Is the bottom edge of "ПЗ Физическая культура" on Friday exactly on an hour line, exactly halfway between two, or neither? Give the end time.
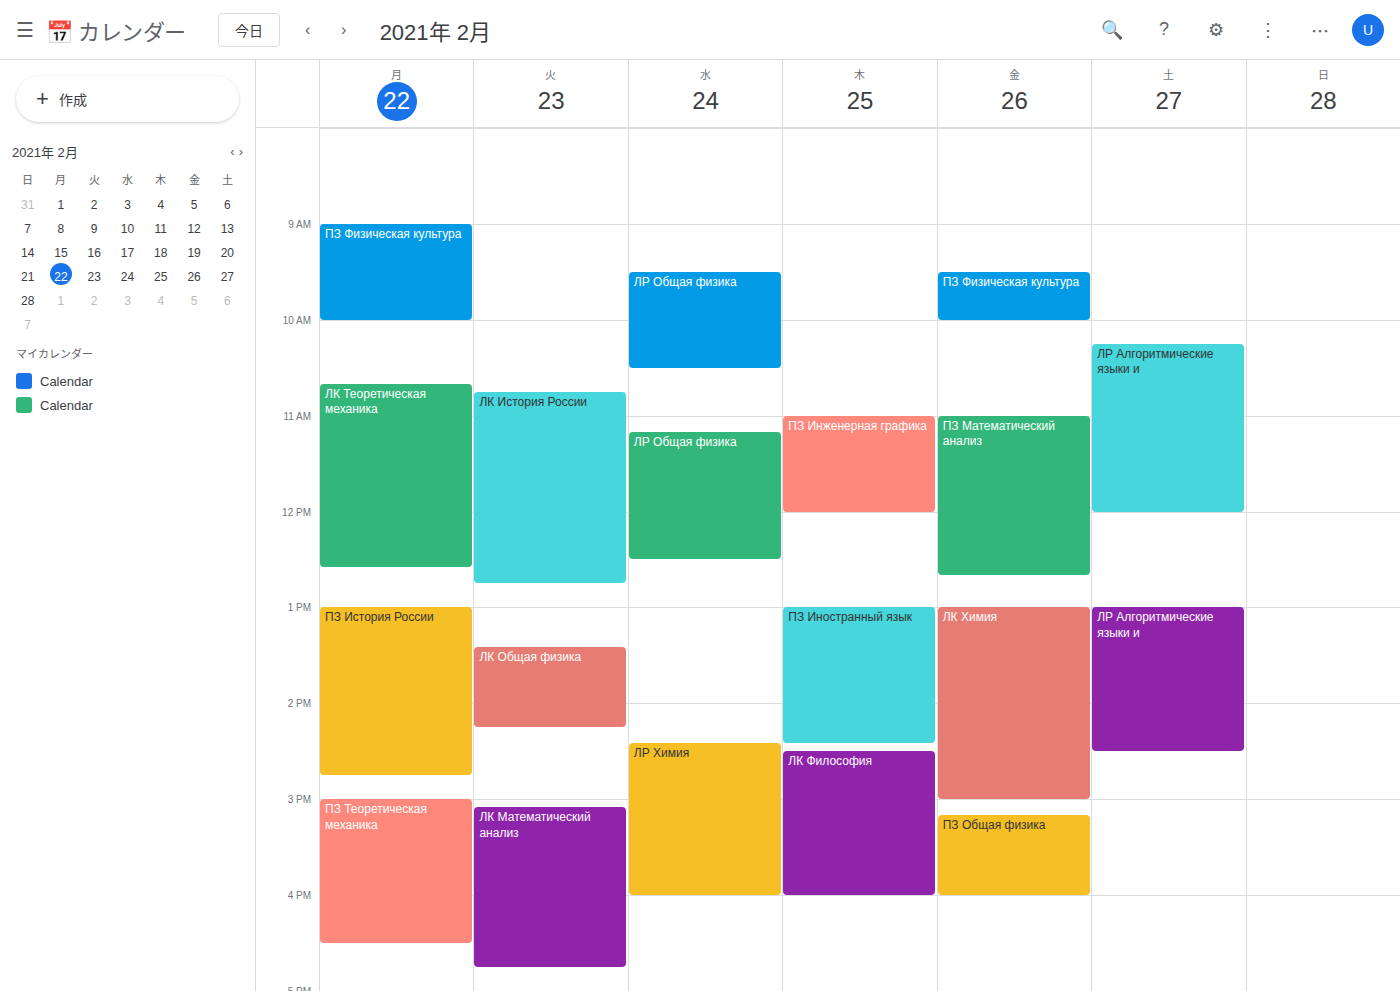
10:00 -- exactly on the 10:00 line.